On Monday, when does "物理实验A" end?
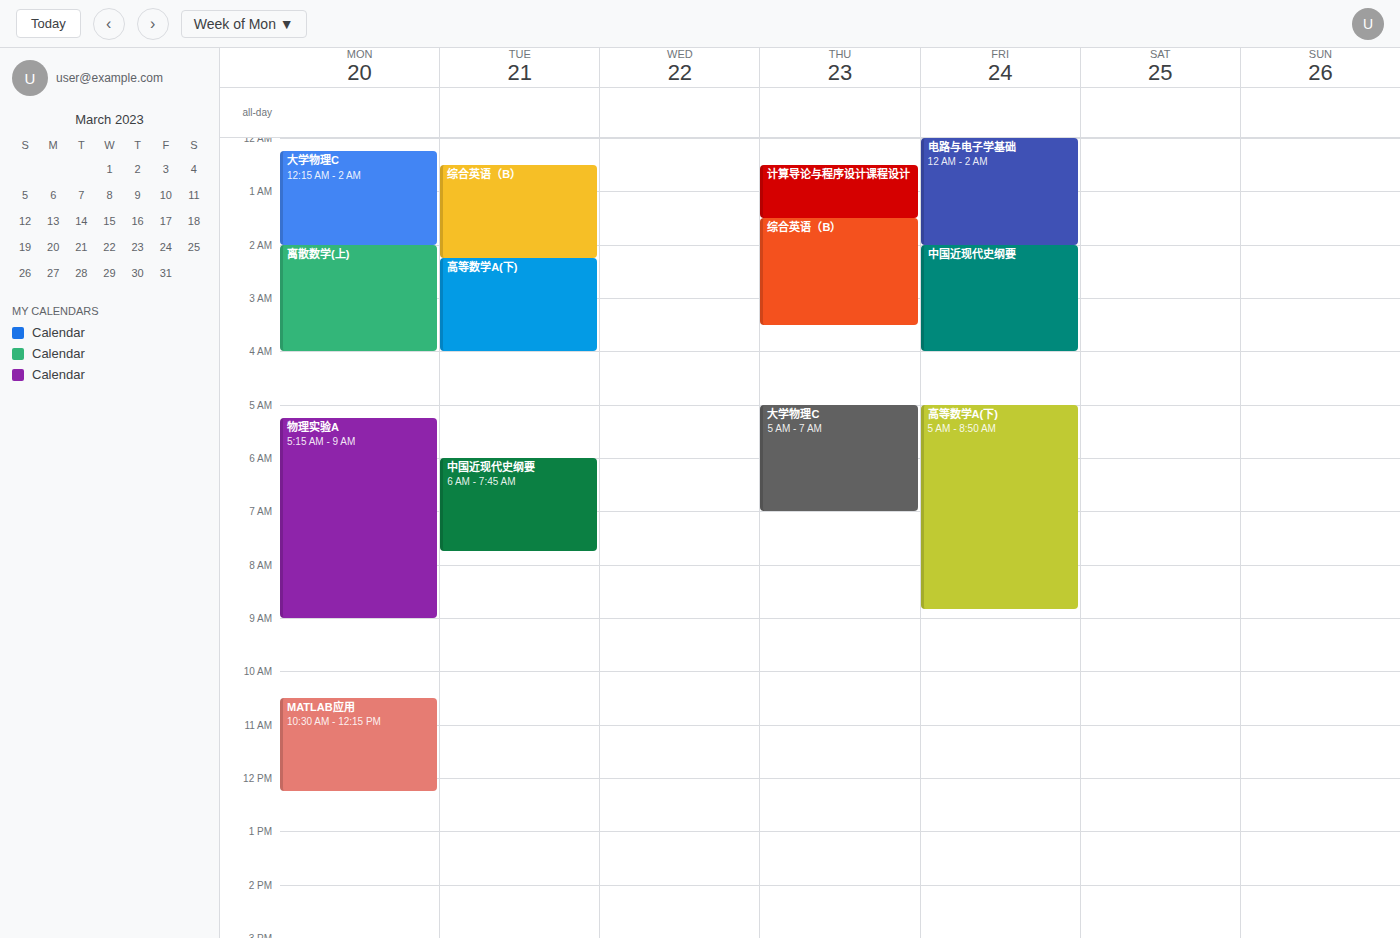
09:00